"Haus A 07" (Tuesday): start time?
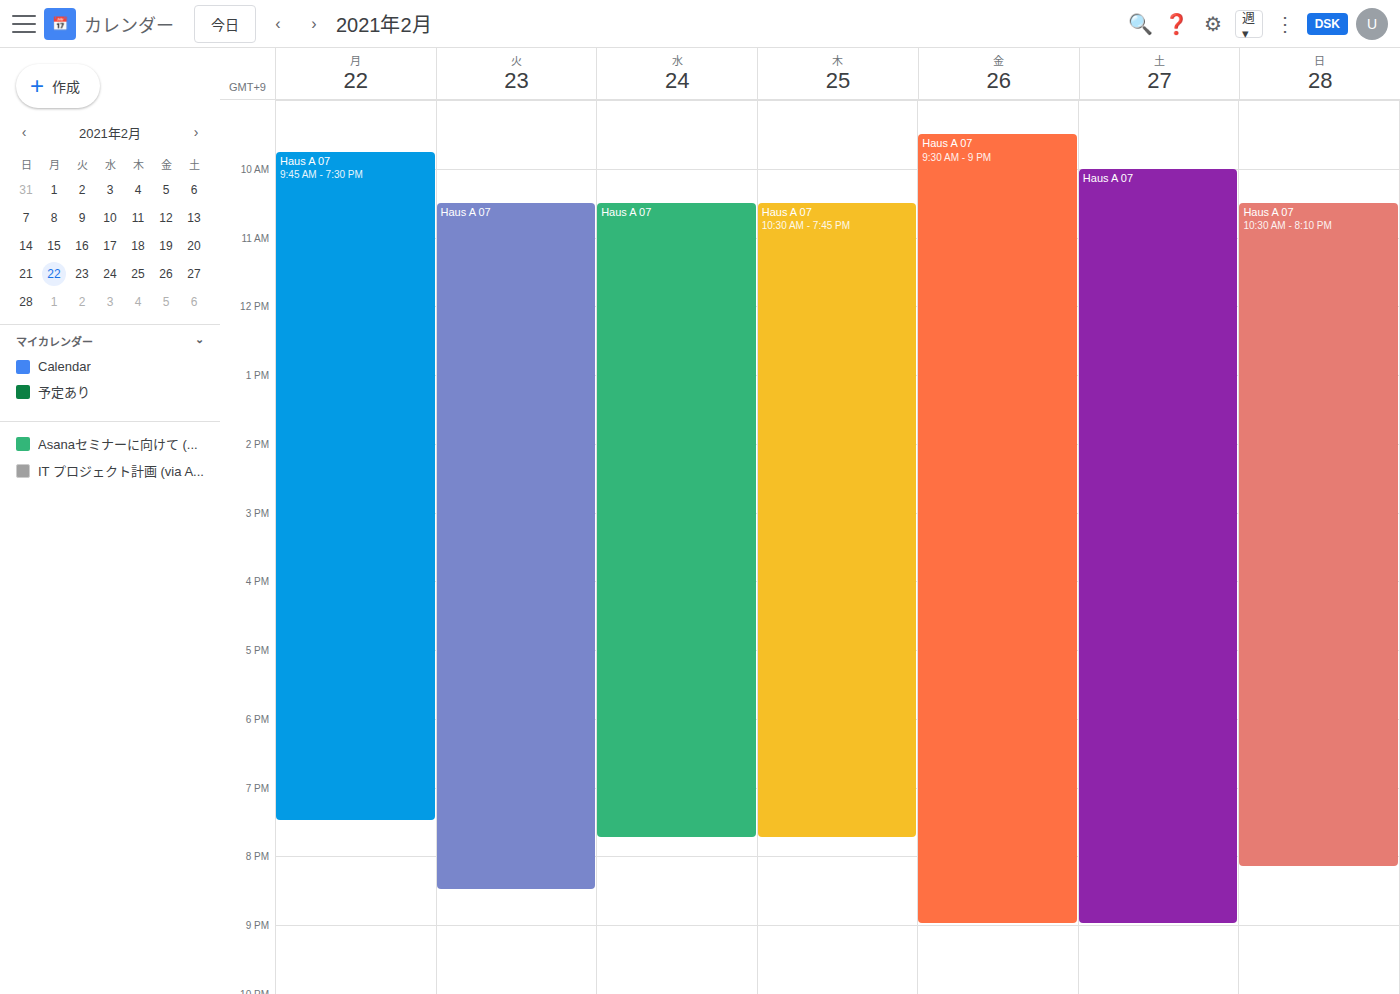
10:30 AM